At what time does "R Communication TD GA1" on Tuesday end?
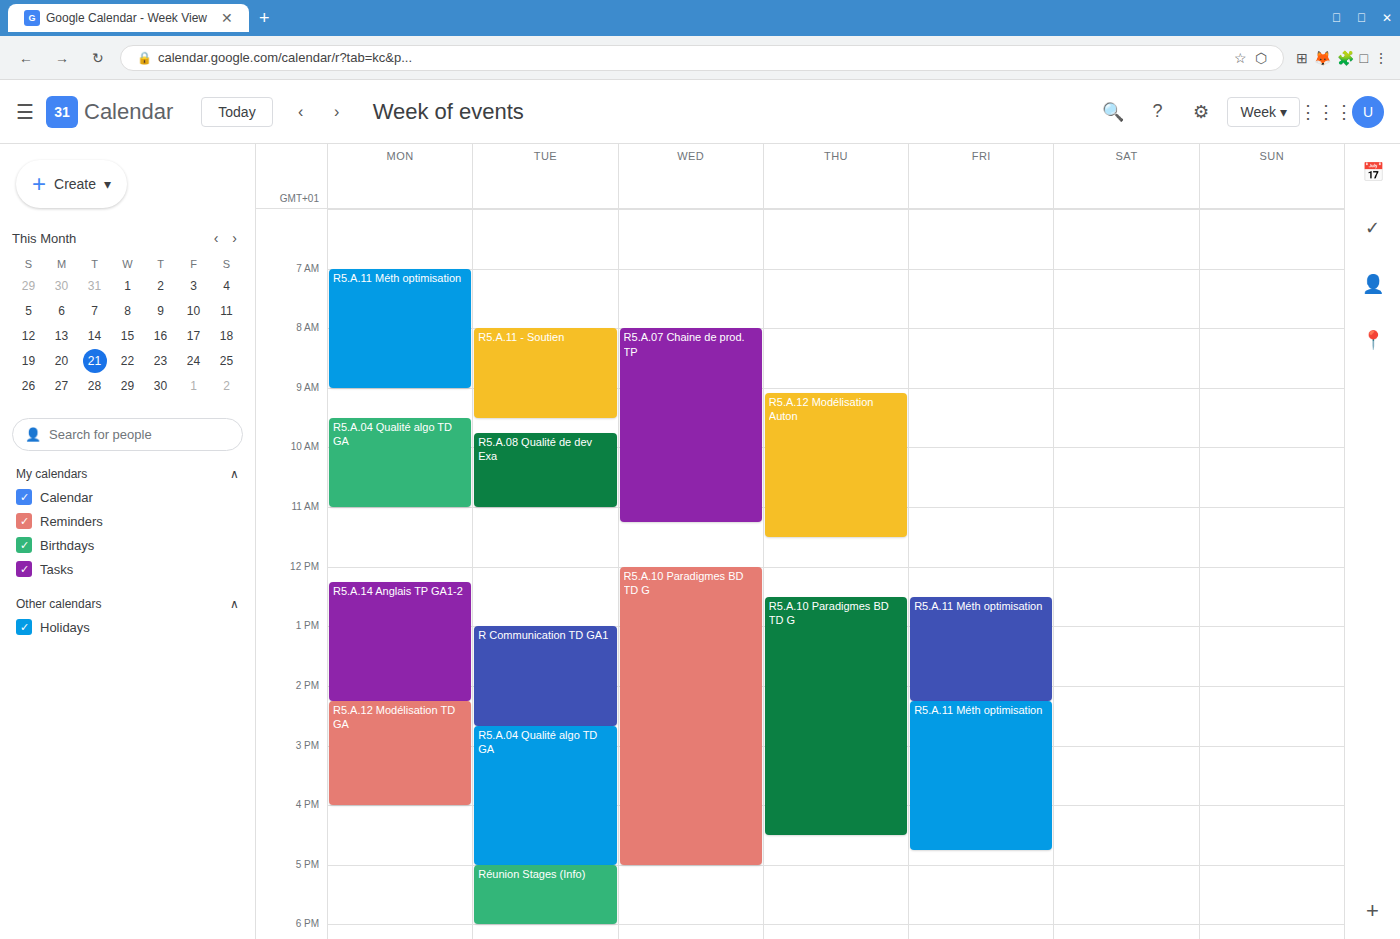
2:40 PM